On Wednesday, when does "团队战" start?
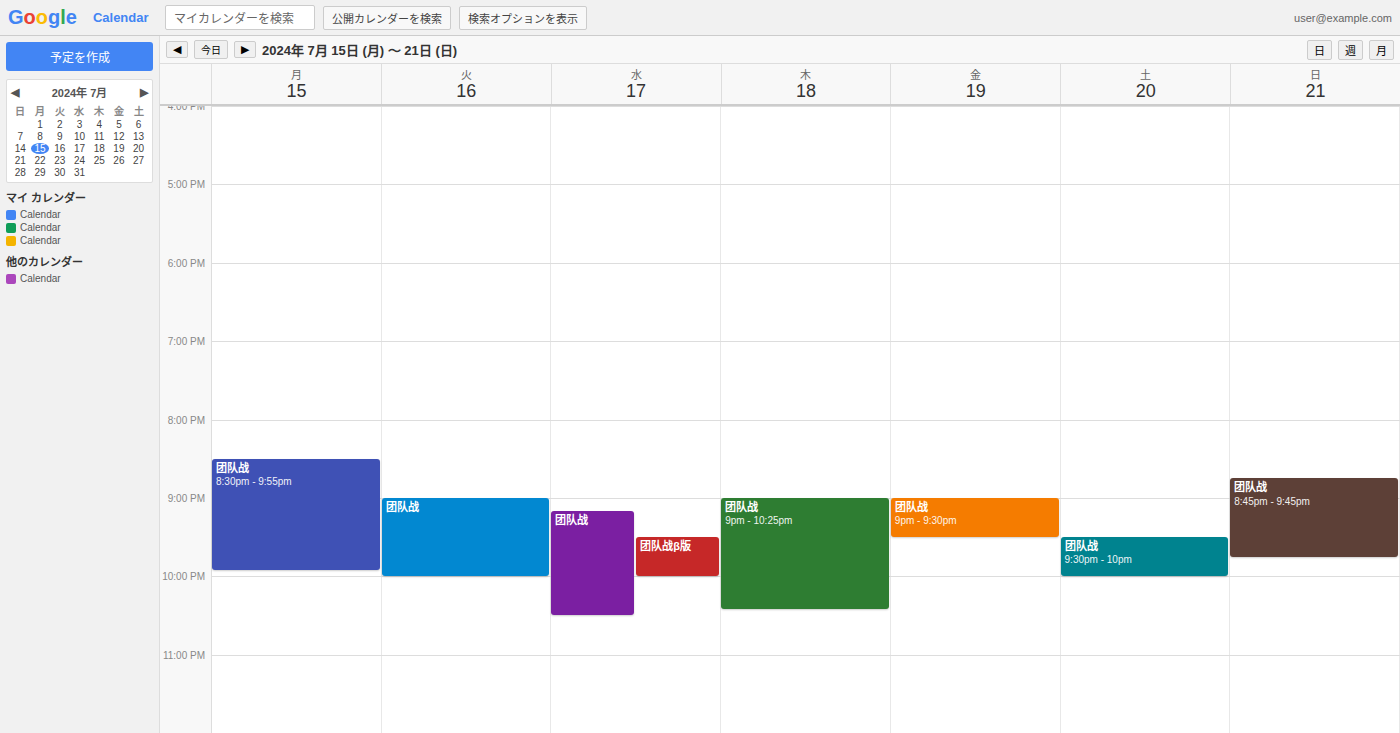
9:10 PM